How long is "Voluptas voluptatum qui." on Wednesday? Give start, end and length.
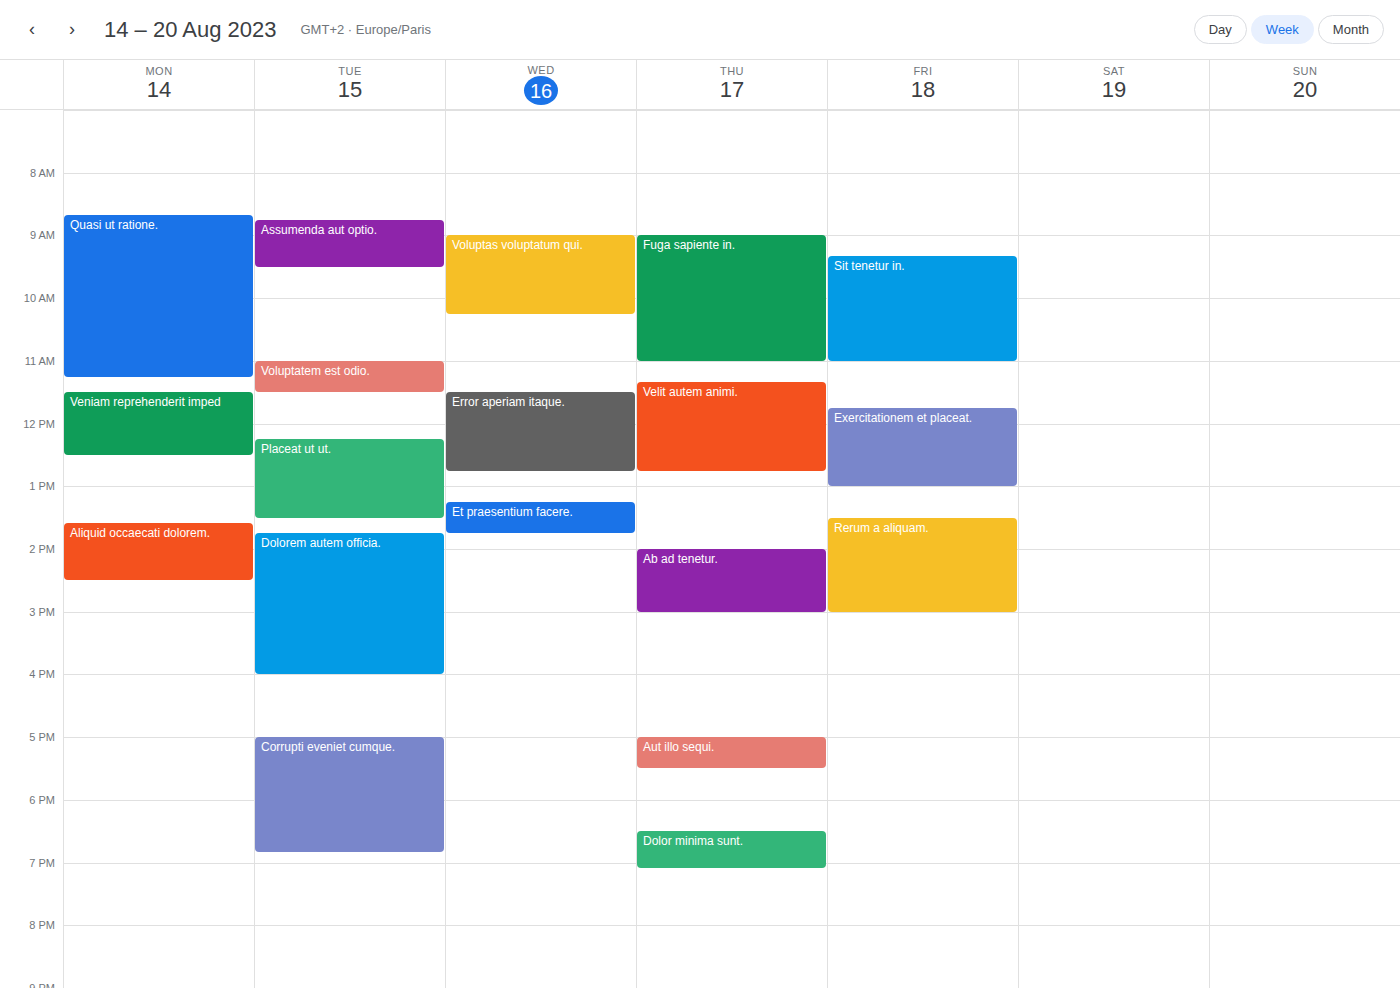
9:00 AM to 10:15 AM, 1 hour 15 minutes